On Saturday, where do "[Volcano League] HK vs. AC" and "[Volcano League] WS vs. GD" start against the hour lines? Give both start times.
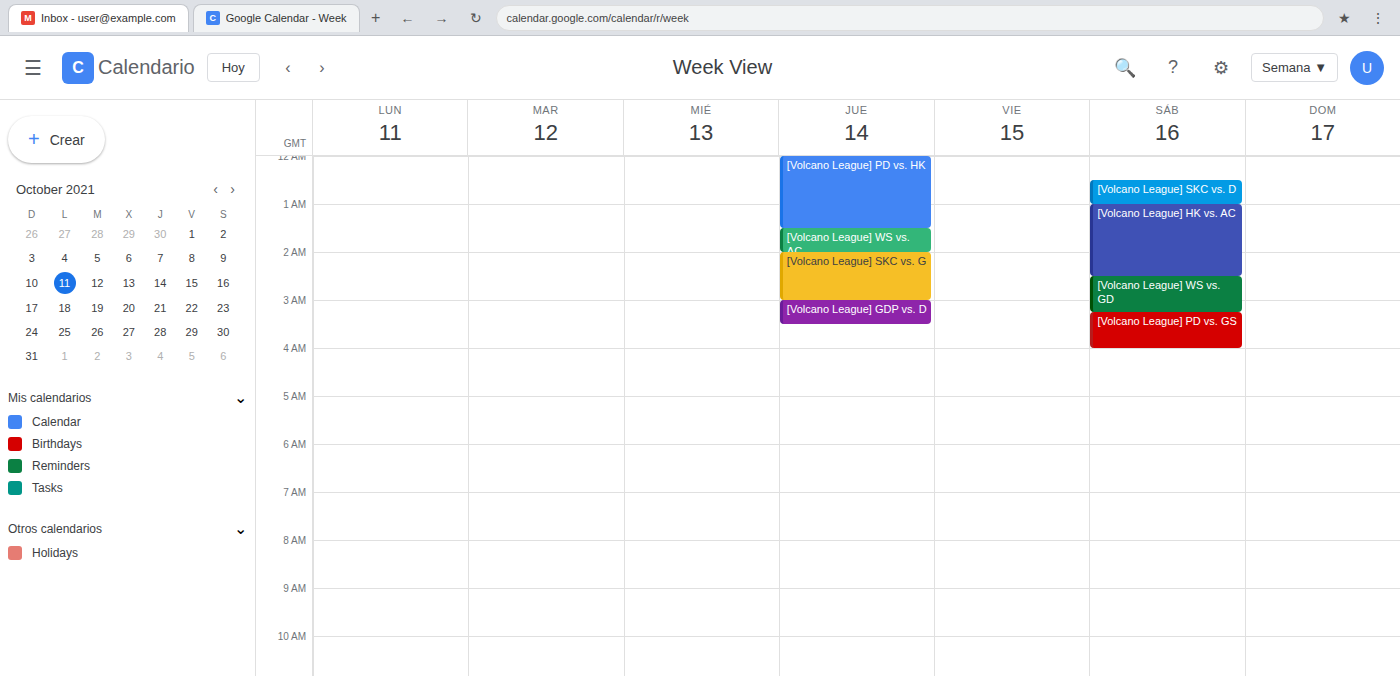
"[Volcano League] HK vs. AC": 1:00 AM, exactly on the 1 AM line. "[Volcano League] WS vs. GD": 2:30 AM, halfway between the 2 AM and 3 AM lines.